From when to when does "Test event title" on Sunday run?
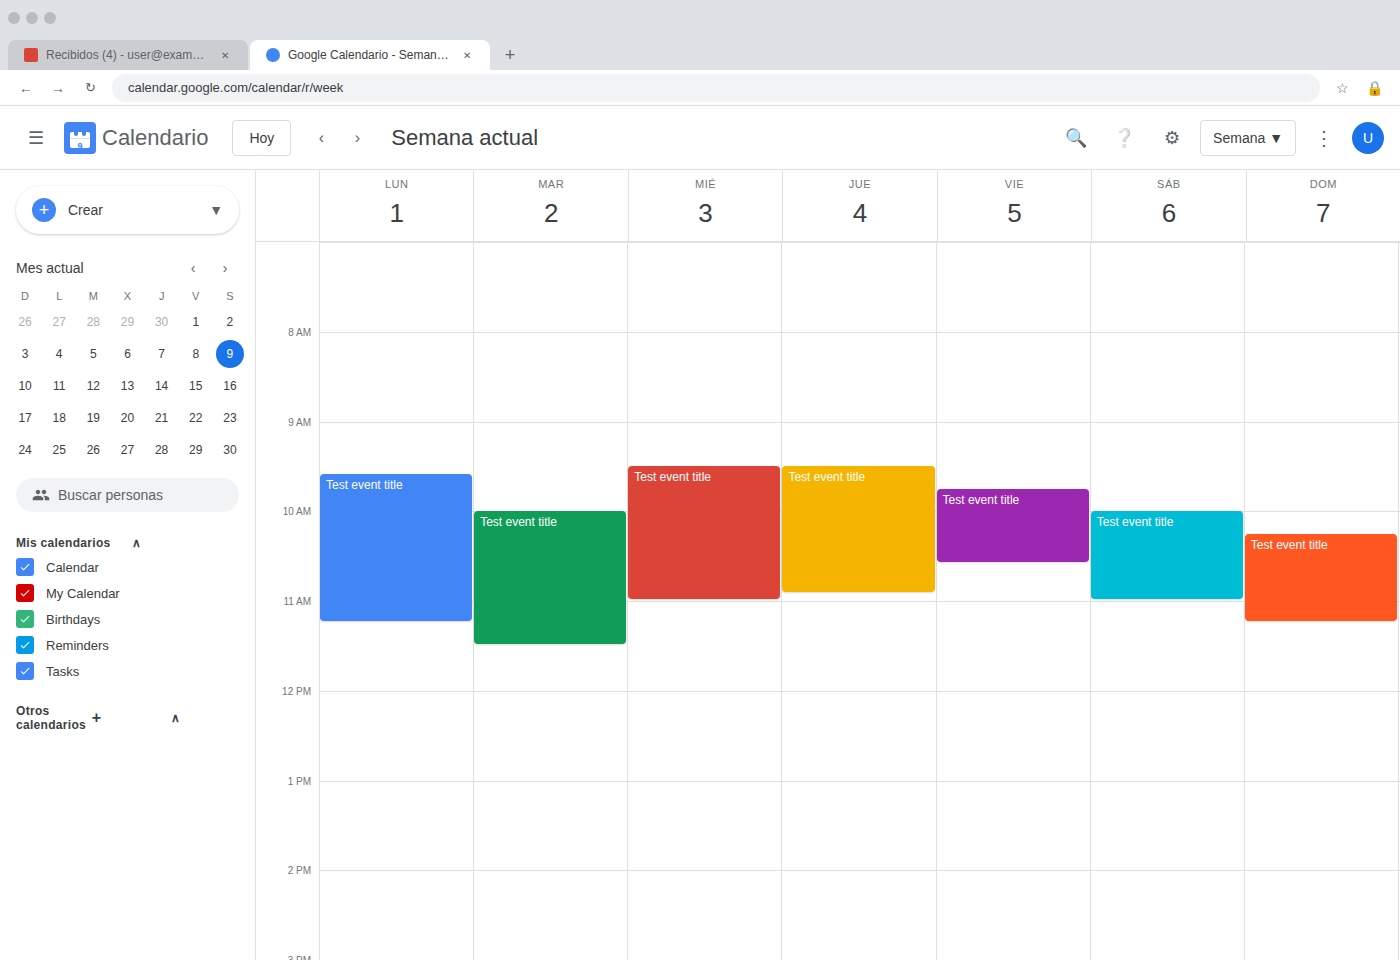
10:15 AM to 11:15 AM